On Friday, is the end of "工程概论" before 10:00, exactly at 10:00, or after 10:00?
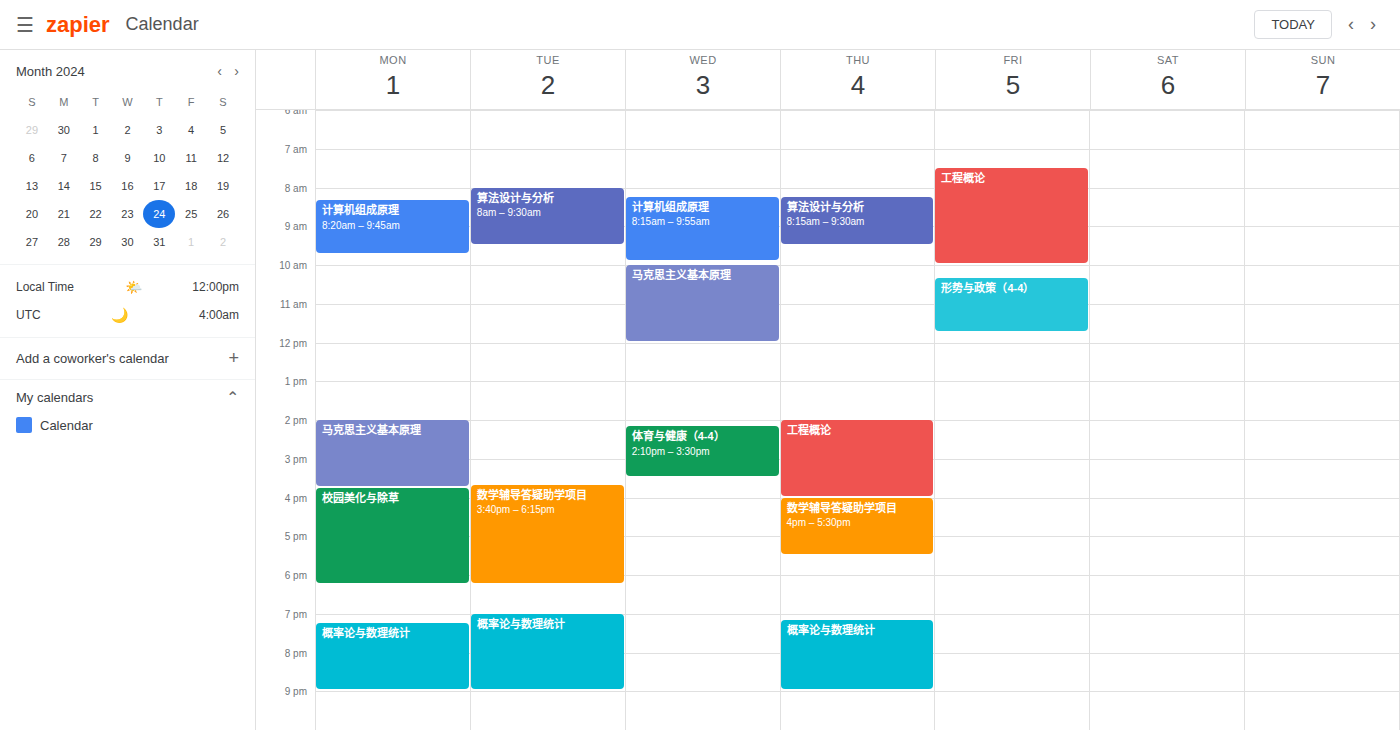
10:00 -- exactly at 10:00, on the 10:00 line.